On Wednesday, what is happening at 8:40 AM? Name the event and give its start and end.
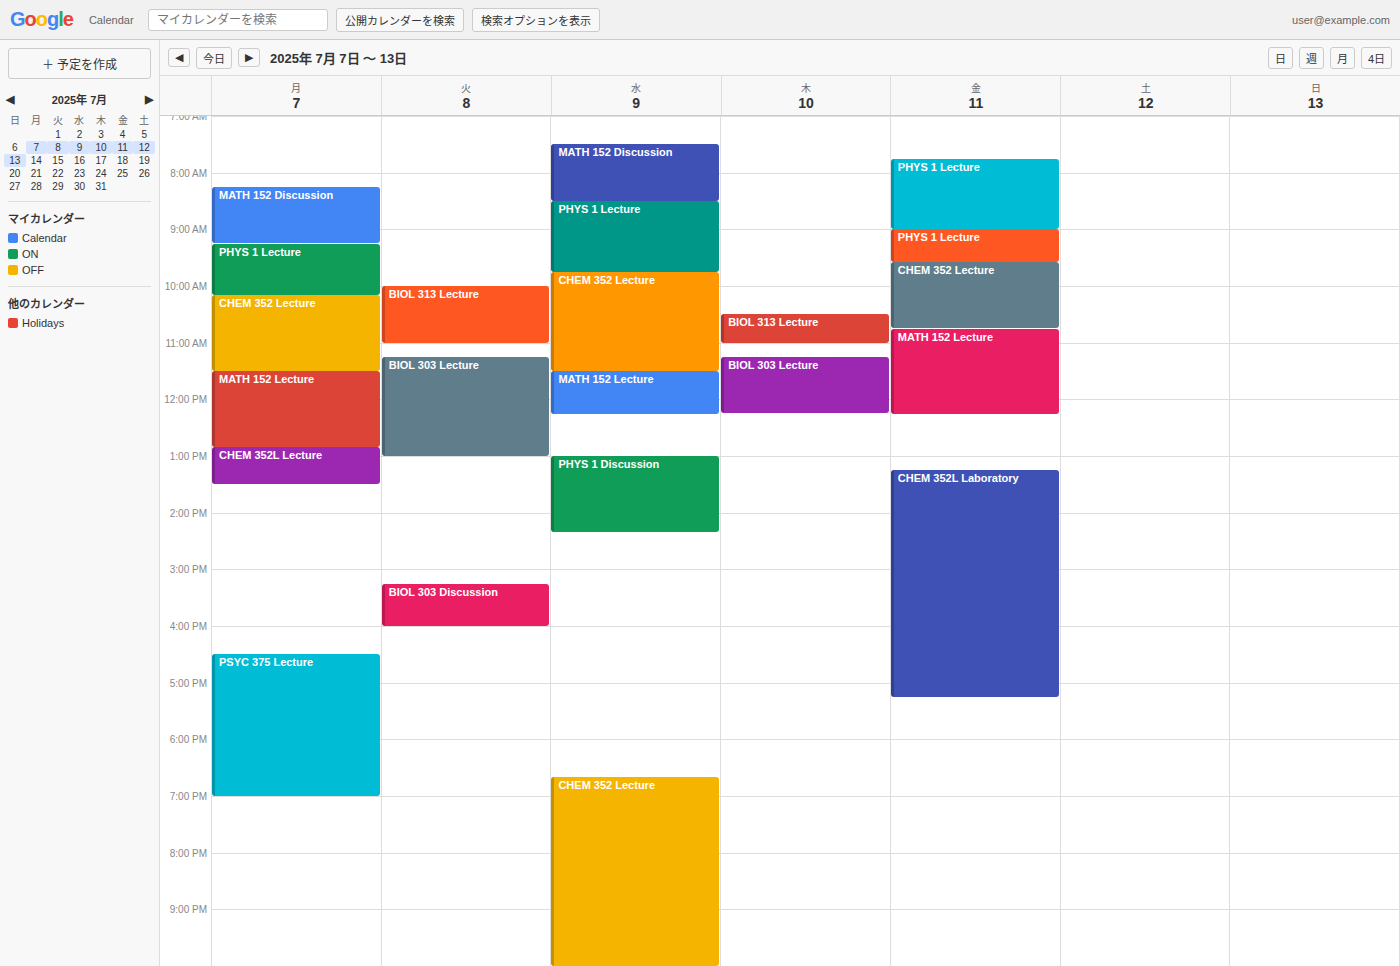
"PHYS 1 Lecture", 8:30 AM to 9:45 AM